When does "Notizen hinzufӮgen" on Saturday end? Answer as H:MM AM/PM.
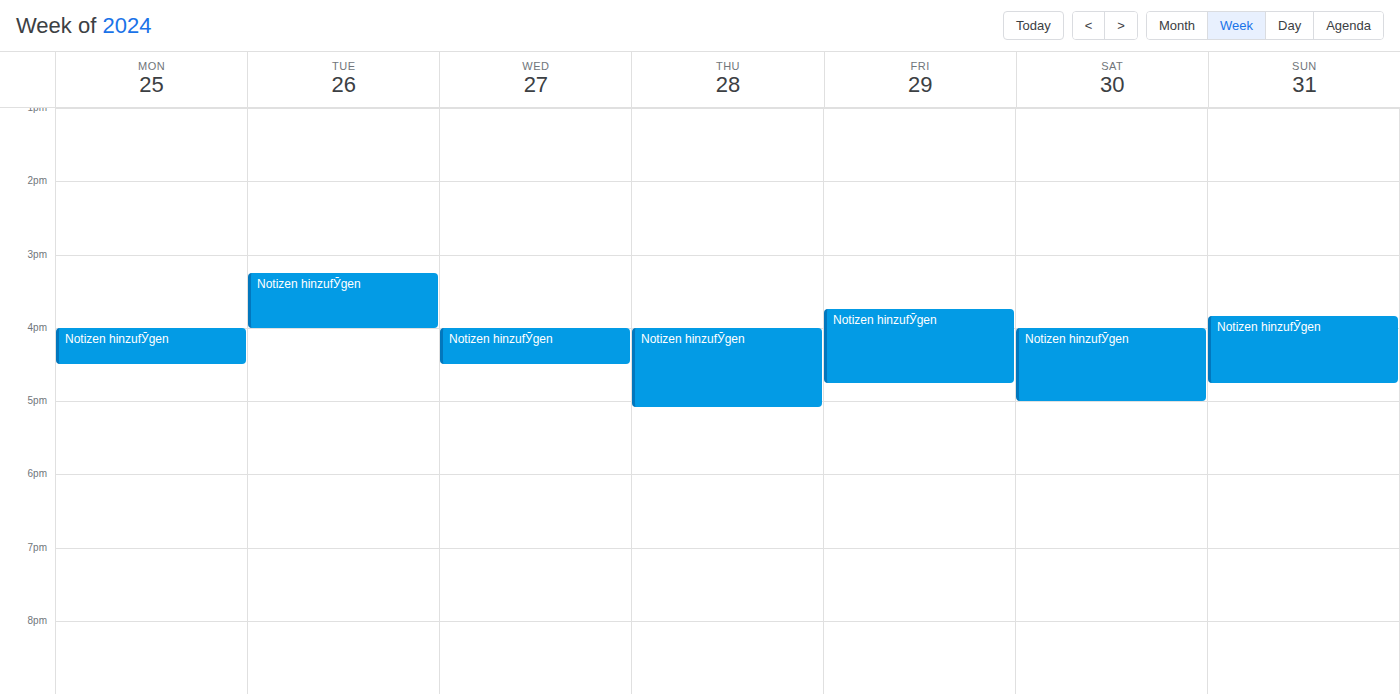
5:00 PM